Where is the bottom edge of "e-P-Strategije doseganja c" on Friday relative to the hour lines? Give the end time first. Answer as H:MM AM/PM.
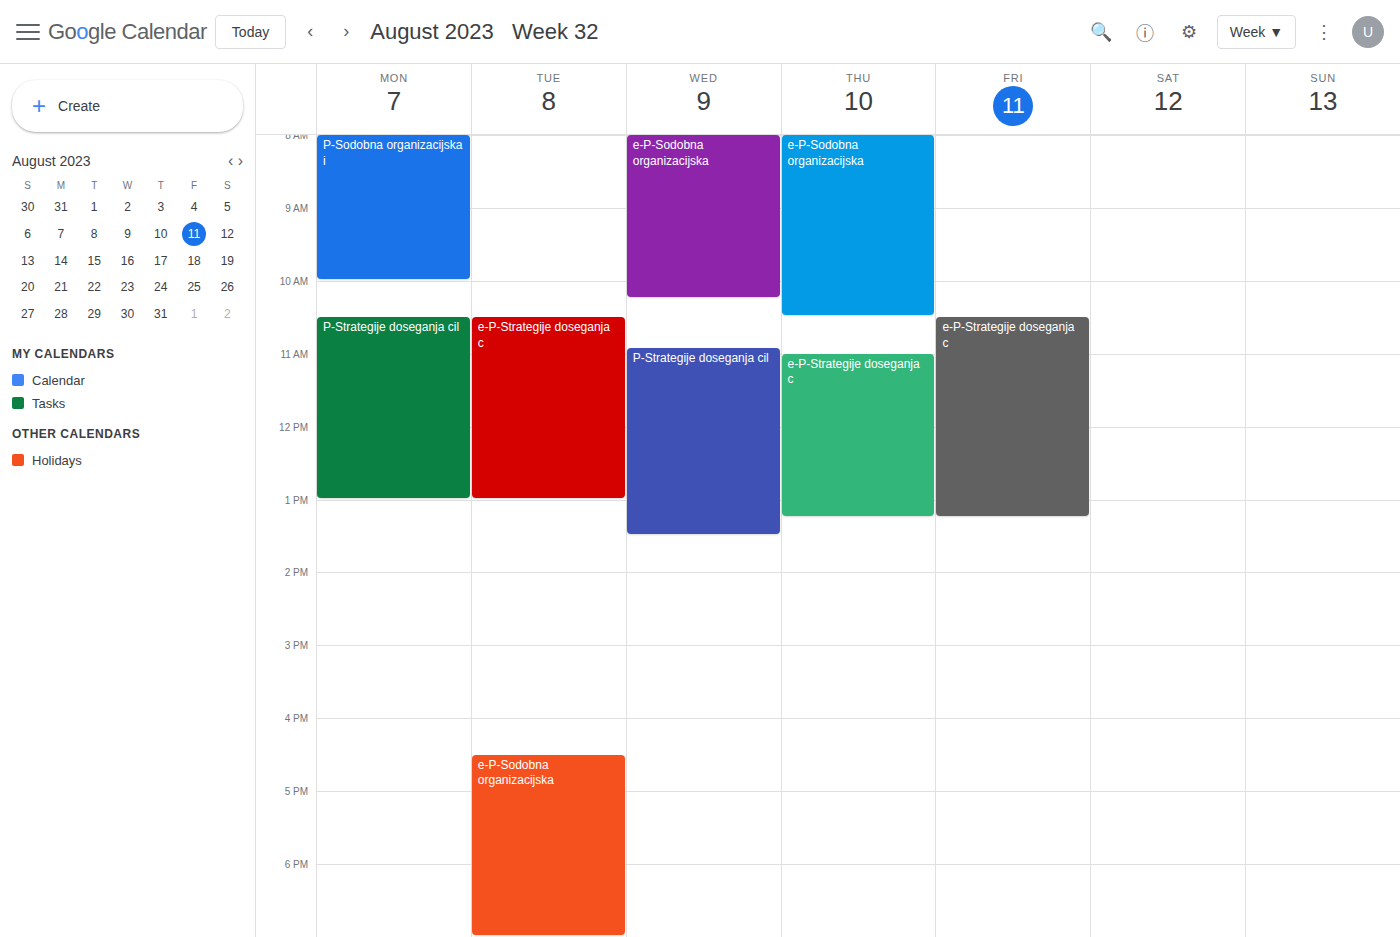
1:15 PM -- neither: a quarter of the way from the 1 PM line to the 2 PM line.